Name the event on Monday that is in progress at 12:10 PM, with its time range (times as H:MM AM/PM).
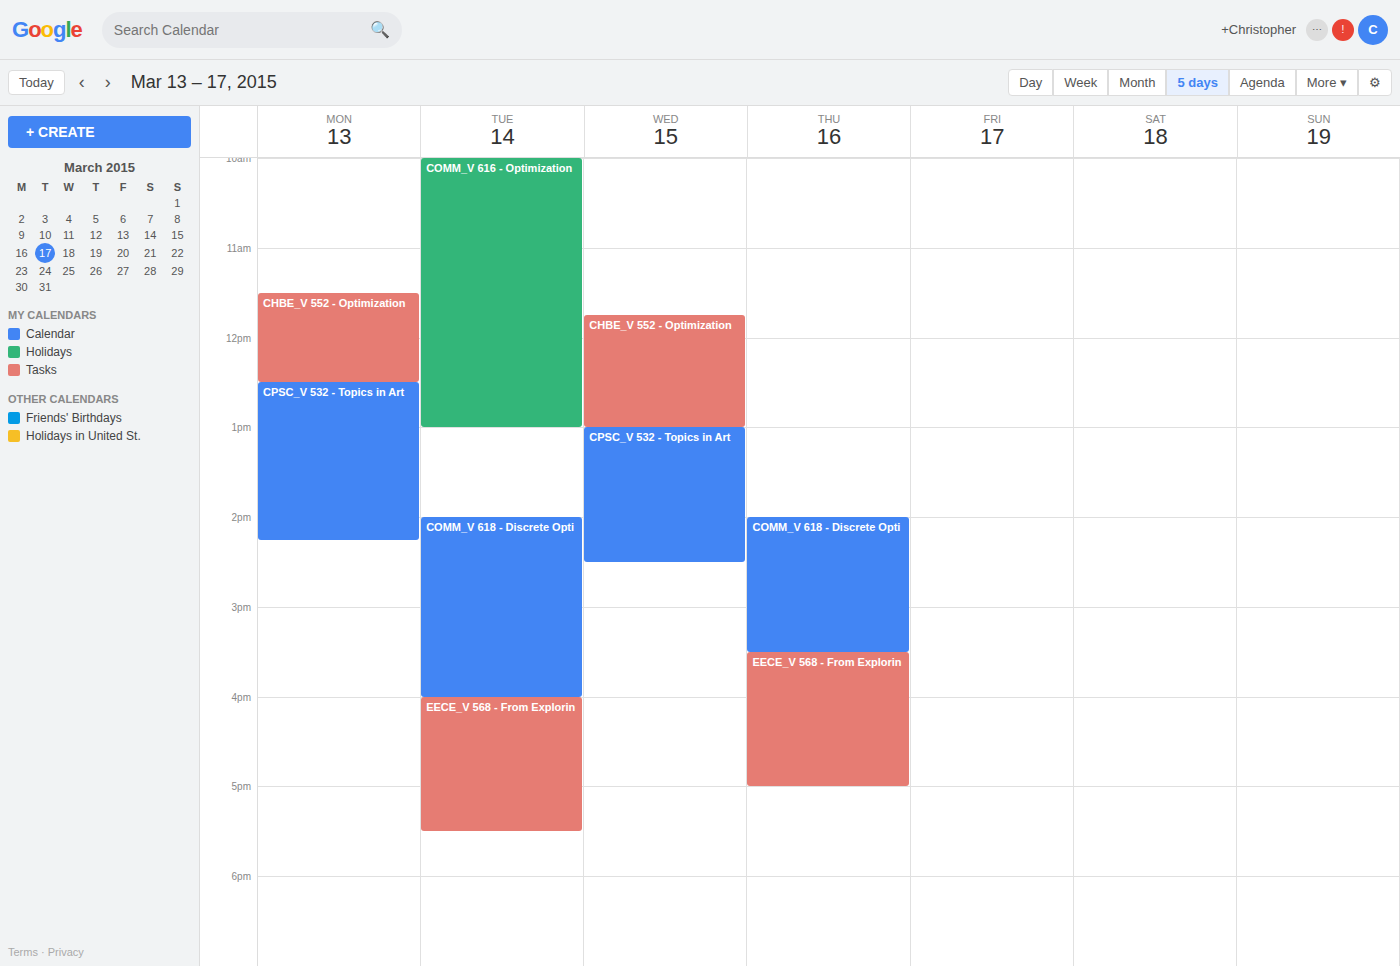
"CHBE_V 552 - Optimization", 11:30 AM to 12:30 PM